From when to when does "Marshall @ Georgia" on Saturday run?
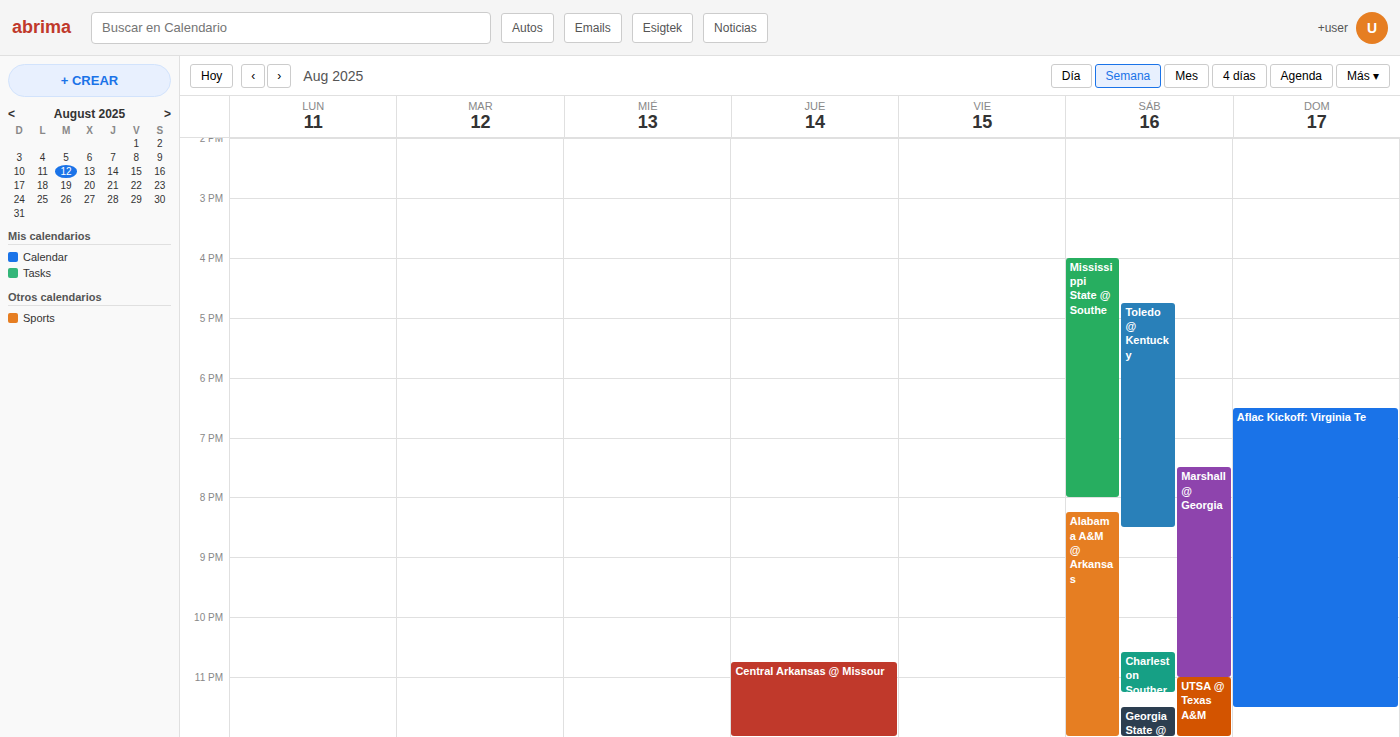
7:30 PM to 11:00 PM